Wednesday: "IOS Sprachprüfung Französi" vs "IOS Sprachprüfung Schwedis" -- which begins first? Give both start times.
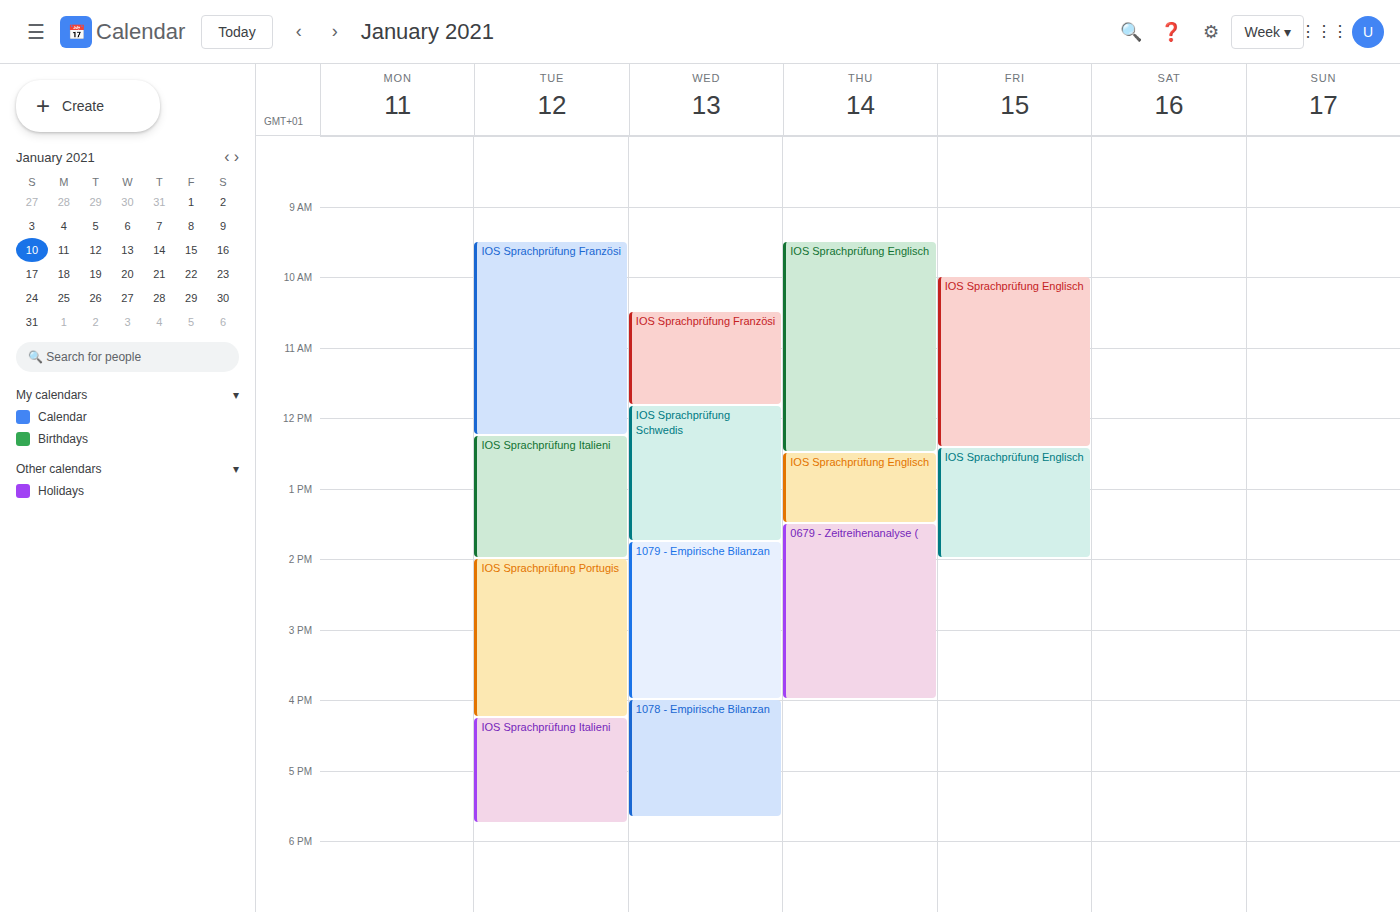
"IOS Sprachprüfung Französi" 10:30 AM; "IOS Sprachprüfung Schwedis" 11:50 AM.